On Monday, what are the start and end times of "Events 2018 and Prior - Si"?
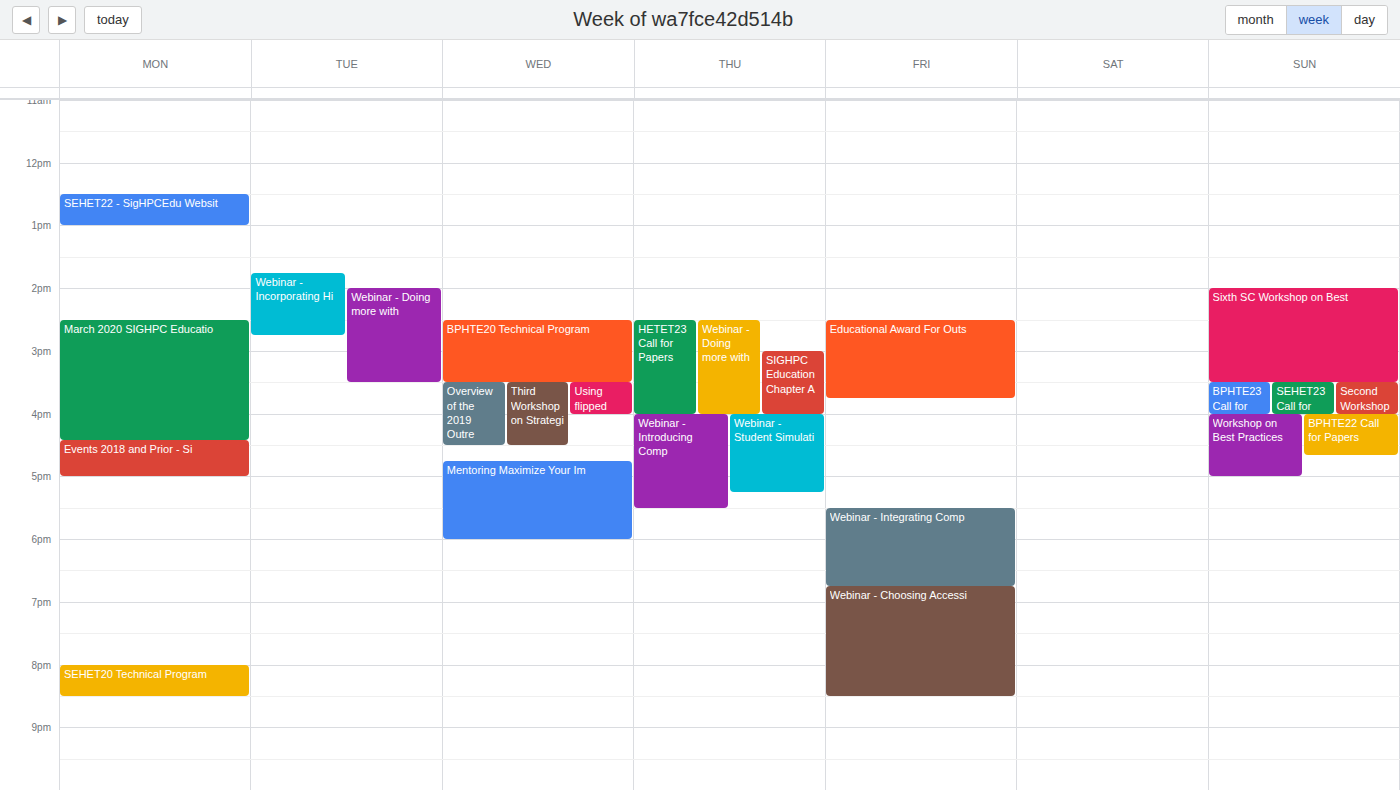
16:25 to 17:00